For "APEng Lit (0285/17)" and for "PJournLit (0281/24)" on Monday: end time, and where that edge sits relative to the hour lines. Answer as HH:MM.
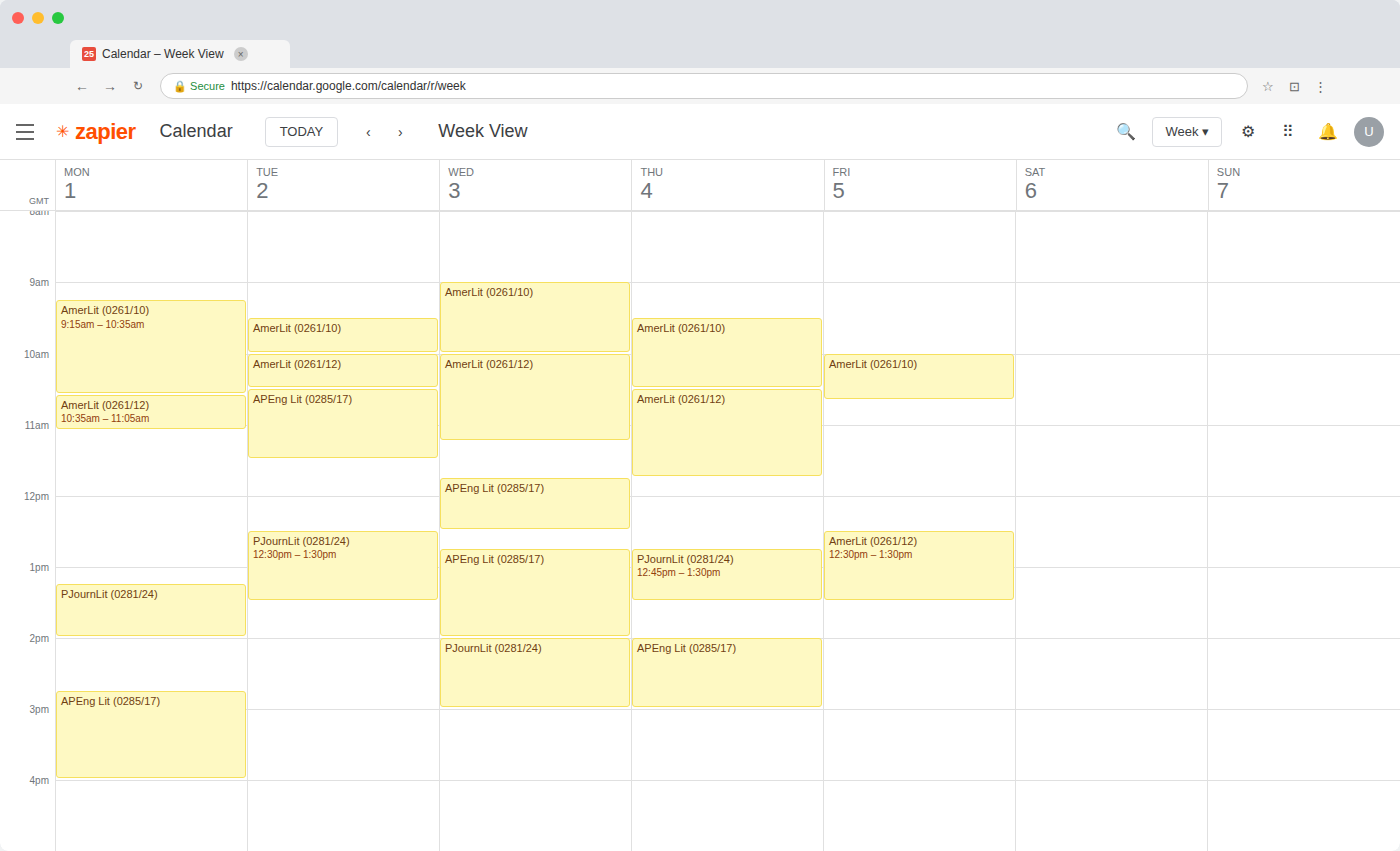
"APEng Lit (0285/17)": 16:00, exactly on the 16:00 line. "PJournLit (0281/24)": 14:00, exactly on the 14:00 line.